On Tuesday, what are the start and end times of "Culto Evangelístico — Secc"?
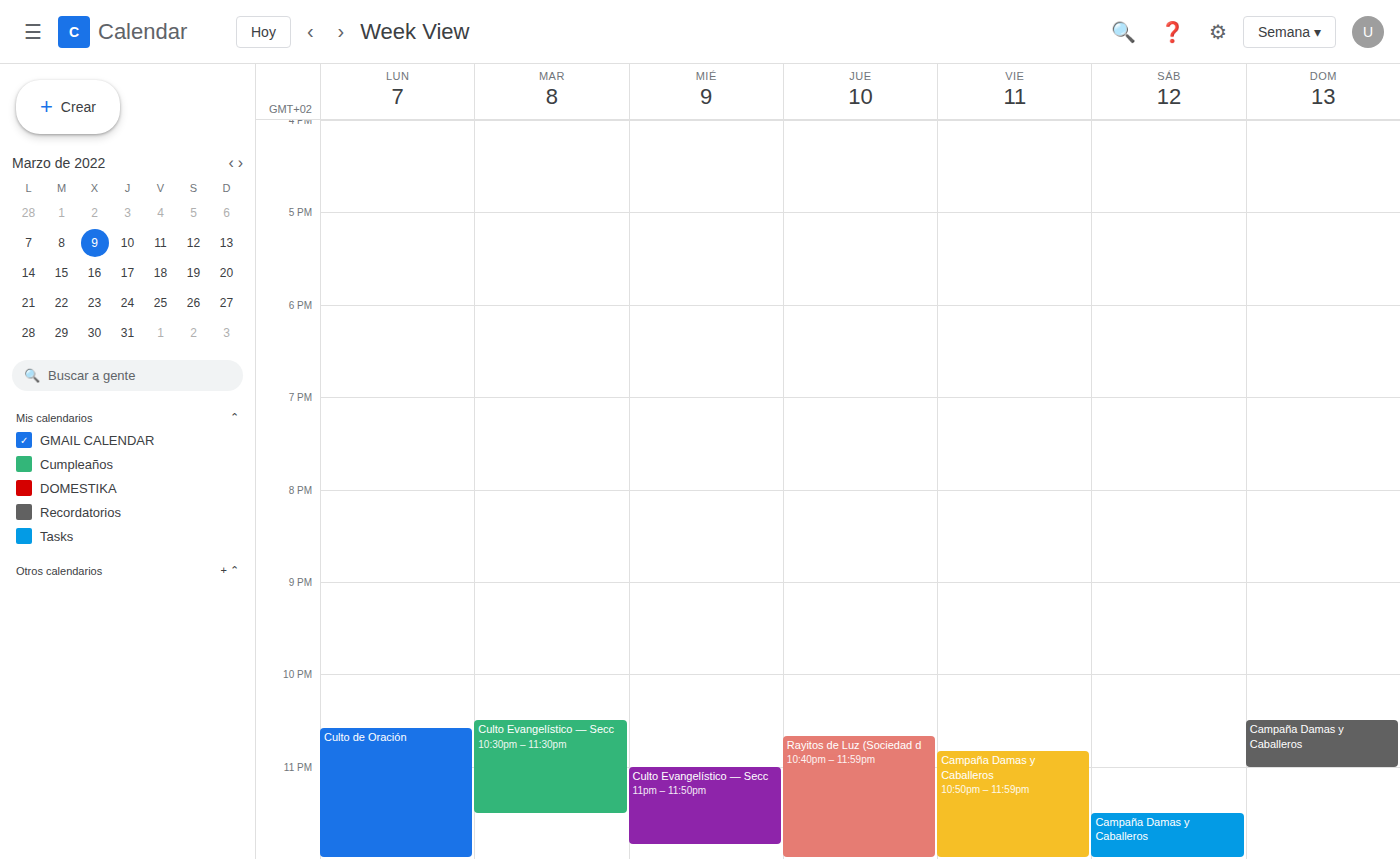
10:30 PM to 11:30 PM